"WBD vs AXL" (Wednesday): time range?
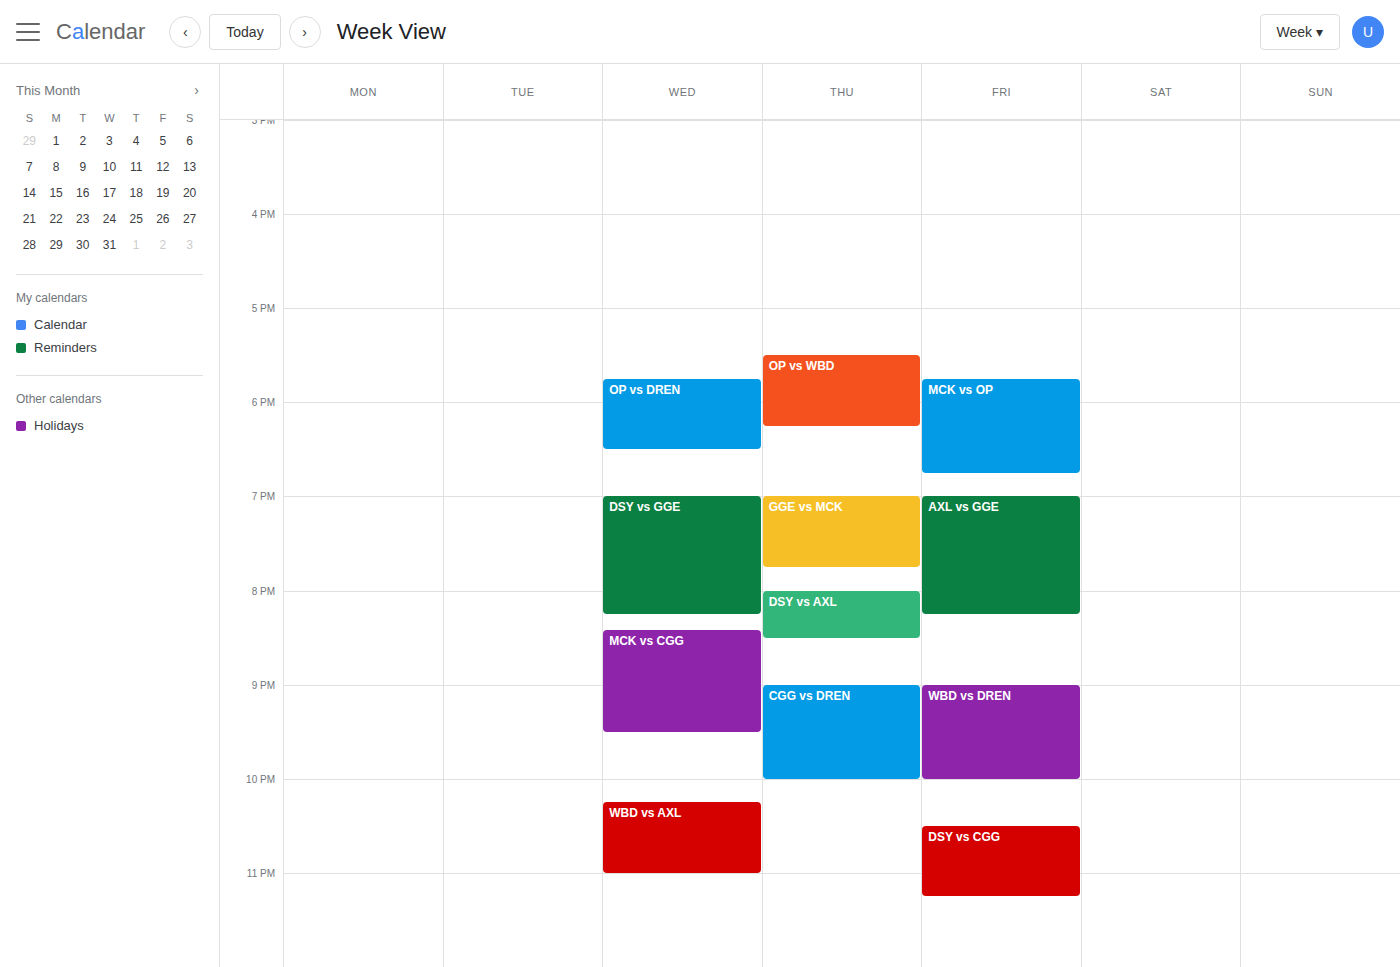
10:15 PM to 11:00 PM